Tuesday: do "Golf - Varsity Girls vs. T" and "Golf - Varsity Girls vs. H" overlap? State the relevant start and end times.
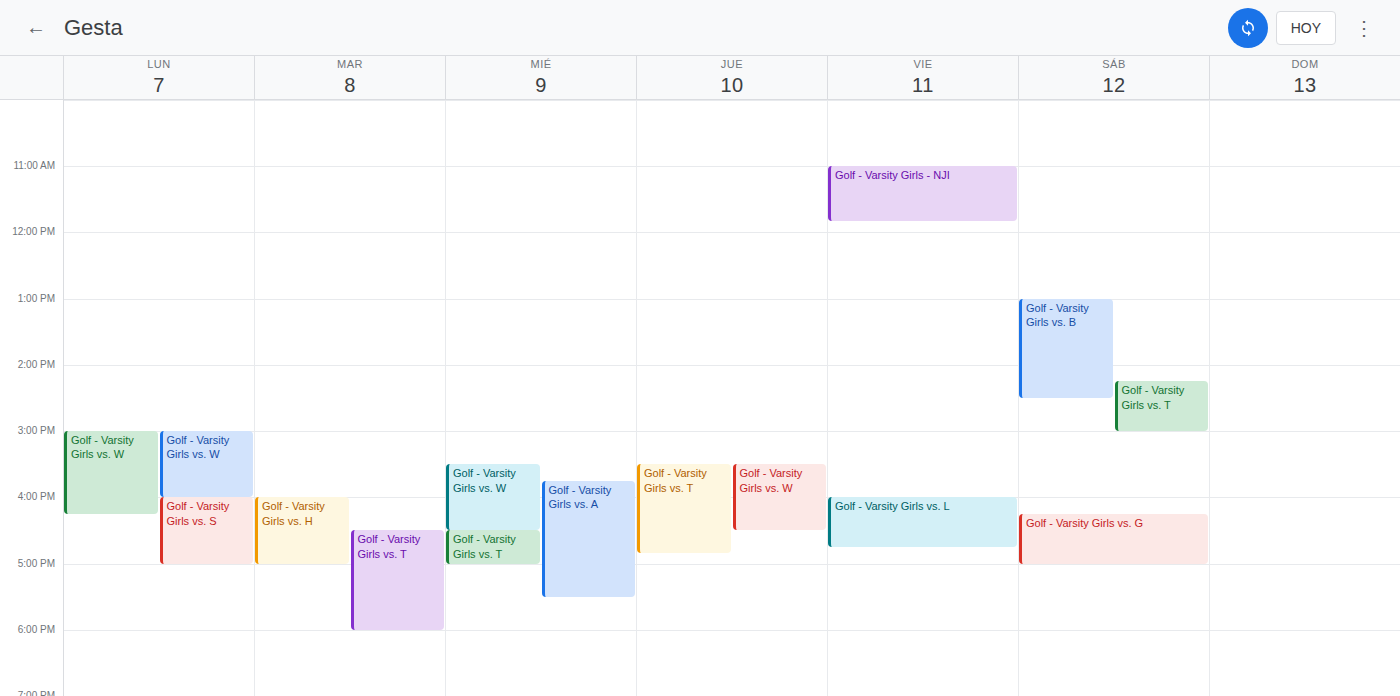
"Golf - Varsity Girls vs. T" starts at 4:30 PM, before "Golf - Varsity Girls vs. H" ends at 5:00 PM -- they overlap.